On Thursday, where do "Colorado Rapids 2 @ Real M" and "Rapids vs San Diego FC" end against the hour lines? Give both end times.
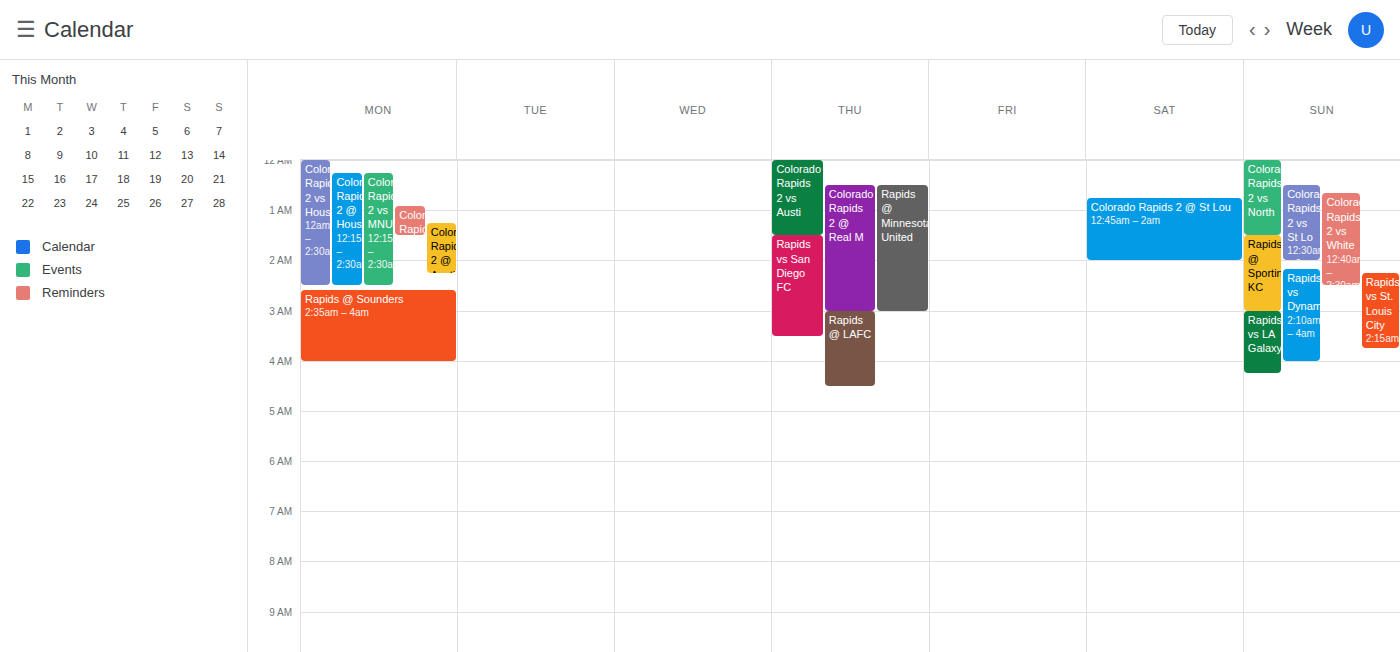
"Colorado Rapids 2 @ Real M": 3:00 AM, exactly on the 3 AM line. "Rapids vs San Diego FC": 3:30 AM, halfway between the 3 AM and 4 AM lines.